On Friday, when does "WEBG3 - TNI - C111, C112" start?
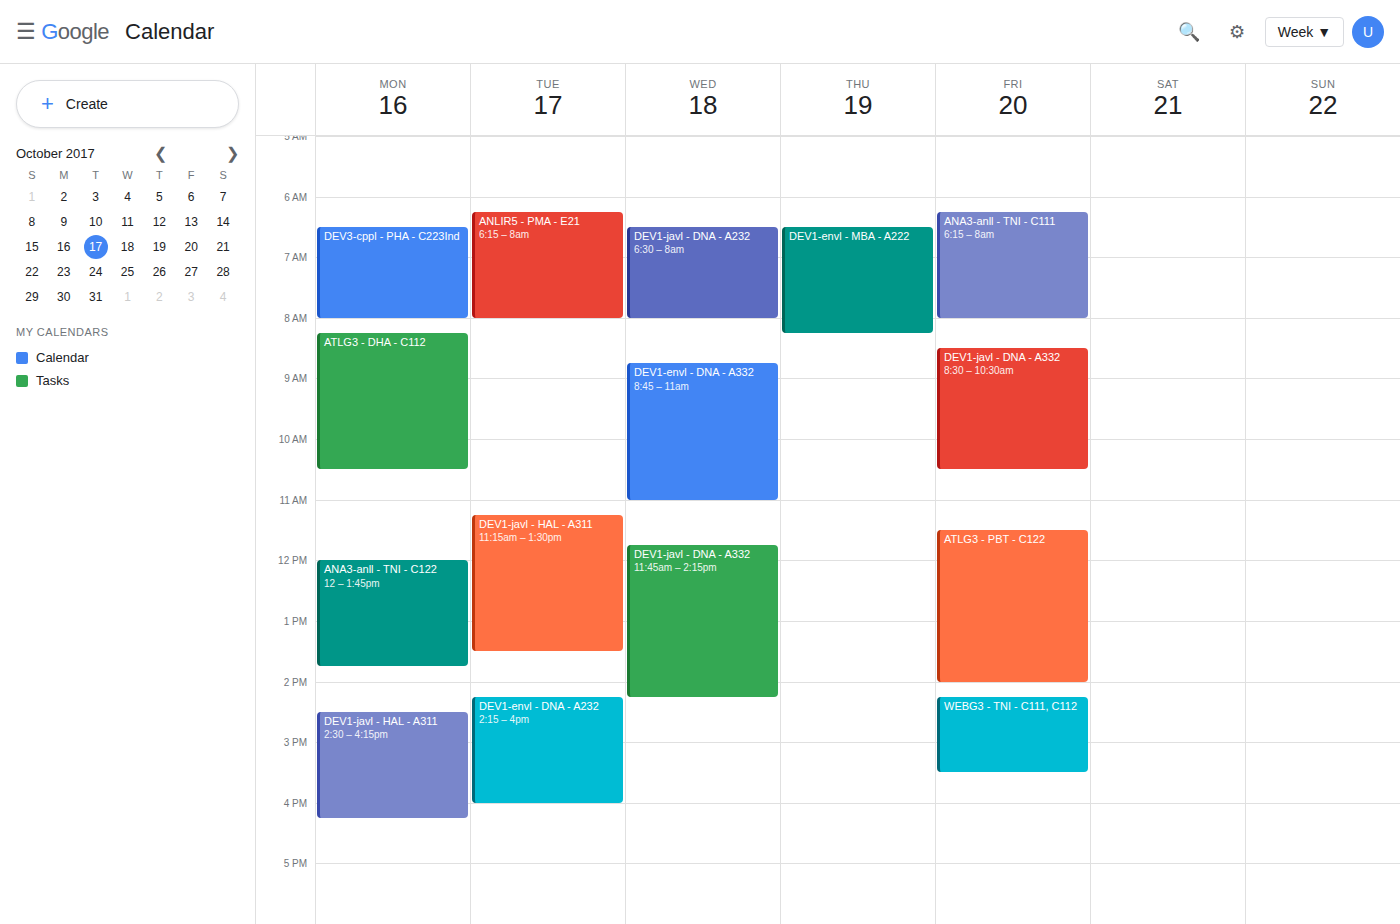
14:15